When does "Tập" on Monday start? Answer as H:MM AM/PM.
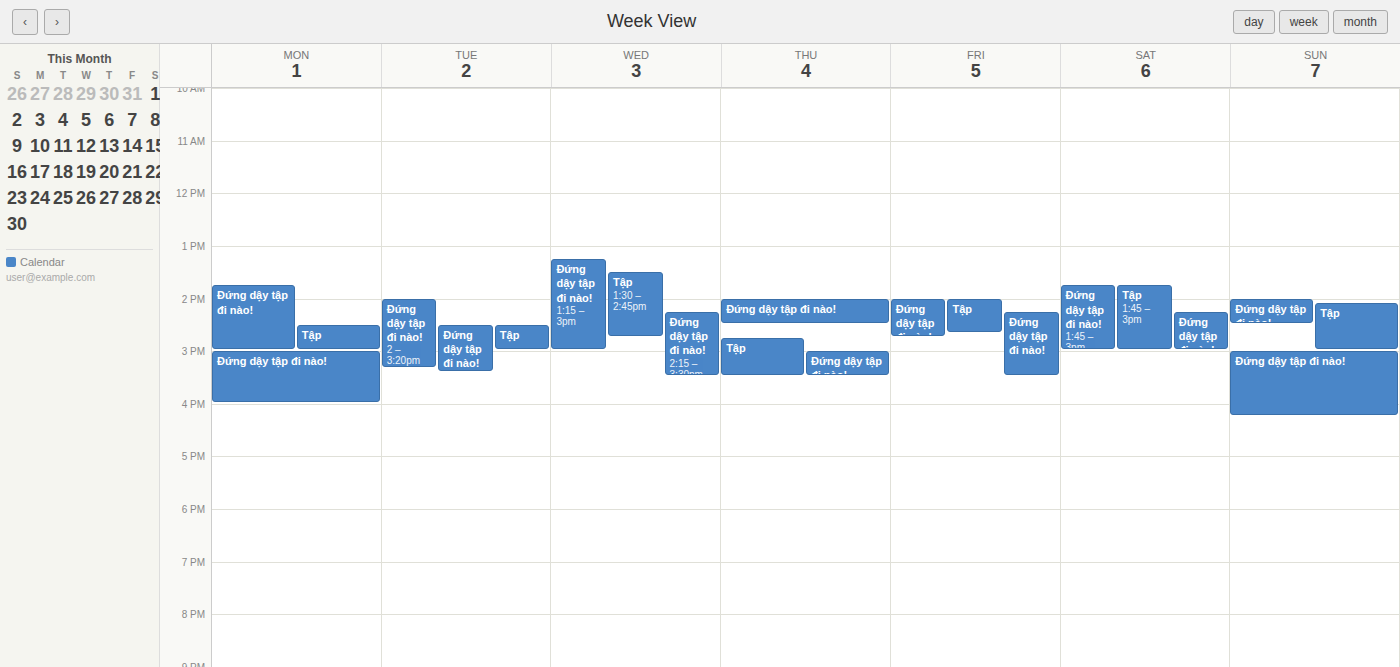
2:30 PM